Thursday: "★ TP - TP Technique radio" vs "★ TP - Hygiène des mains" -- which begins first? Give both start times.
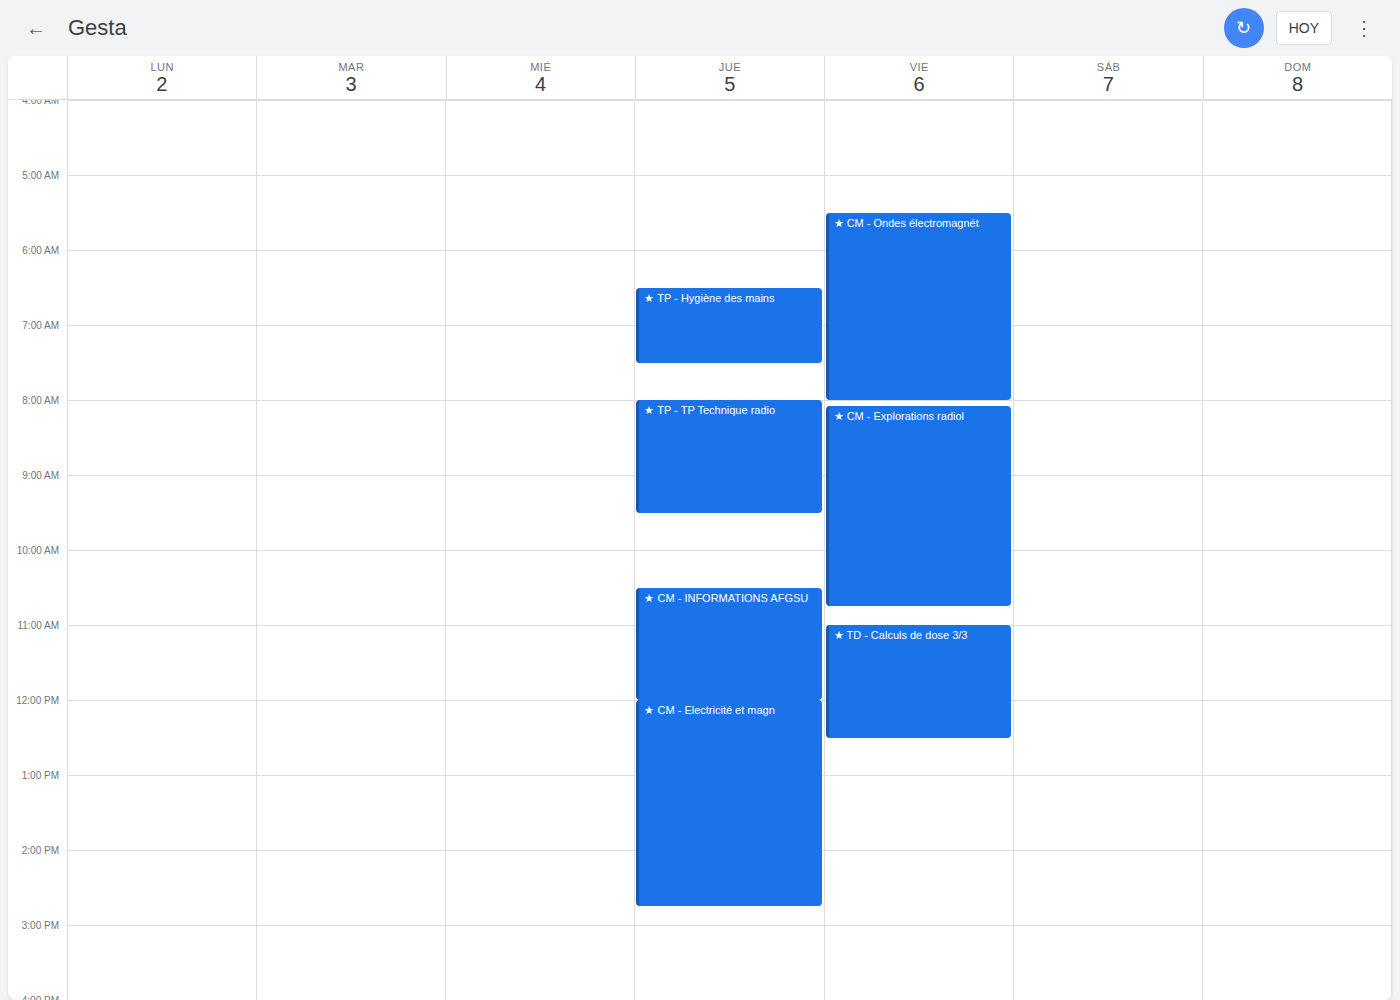
"★ TP - Hygiène des mains" 6:30 AM; "★ TP - TP Technique radio" 8:00 AM.